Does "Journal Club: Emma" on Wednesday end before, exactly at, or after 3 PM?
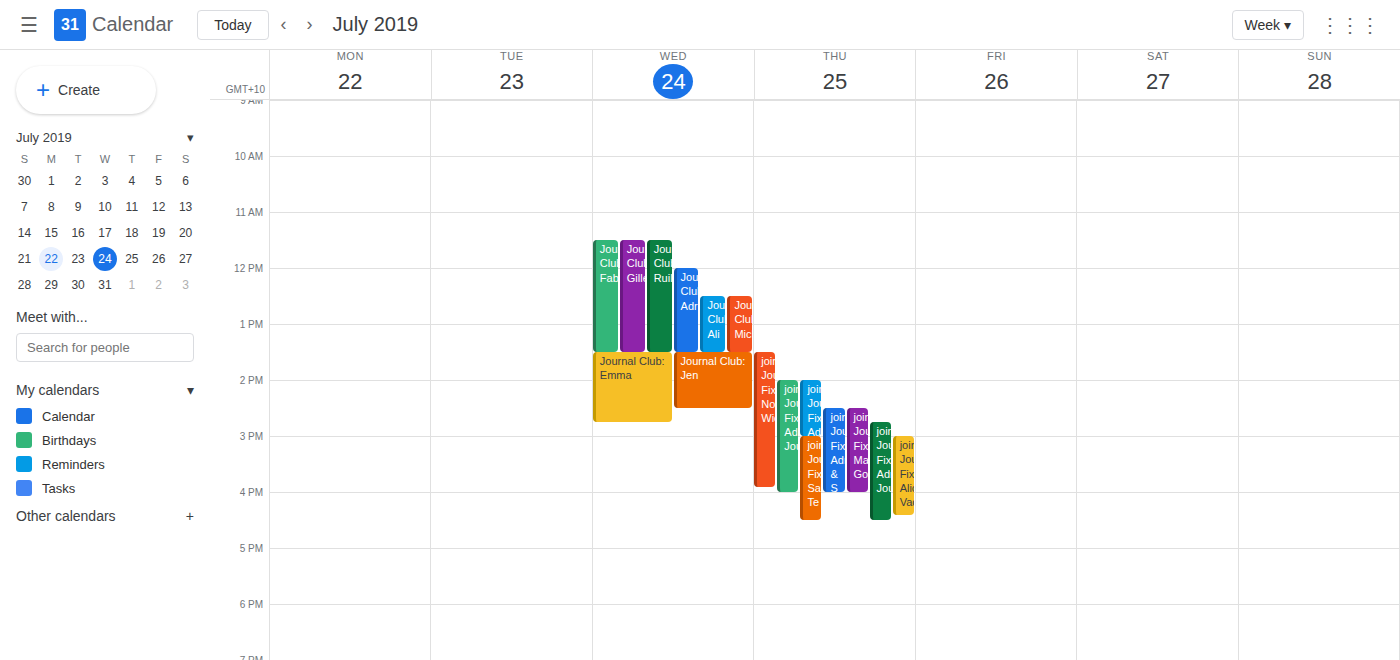
2:45 PM -- before 3 PM, 15 minutes above the 3 PM line.